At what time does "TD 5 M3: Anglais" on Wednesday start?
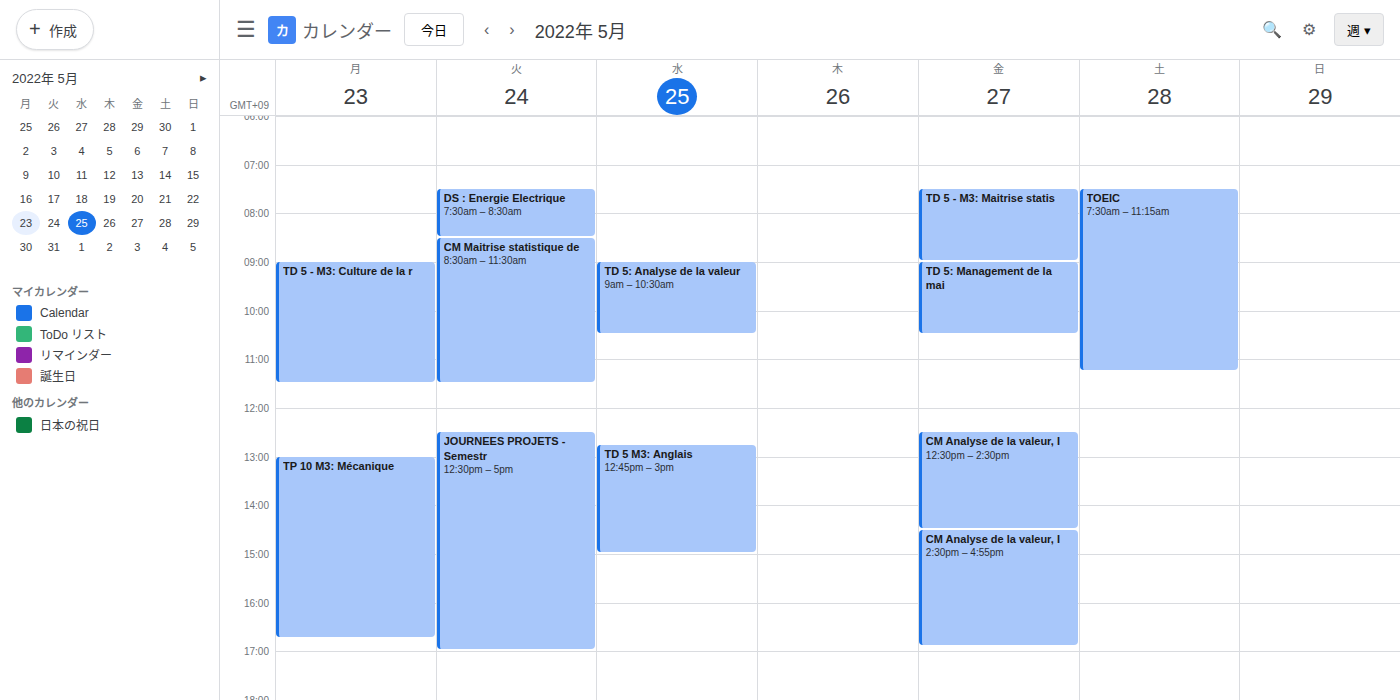
12:45 PM